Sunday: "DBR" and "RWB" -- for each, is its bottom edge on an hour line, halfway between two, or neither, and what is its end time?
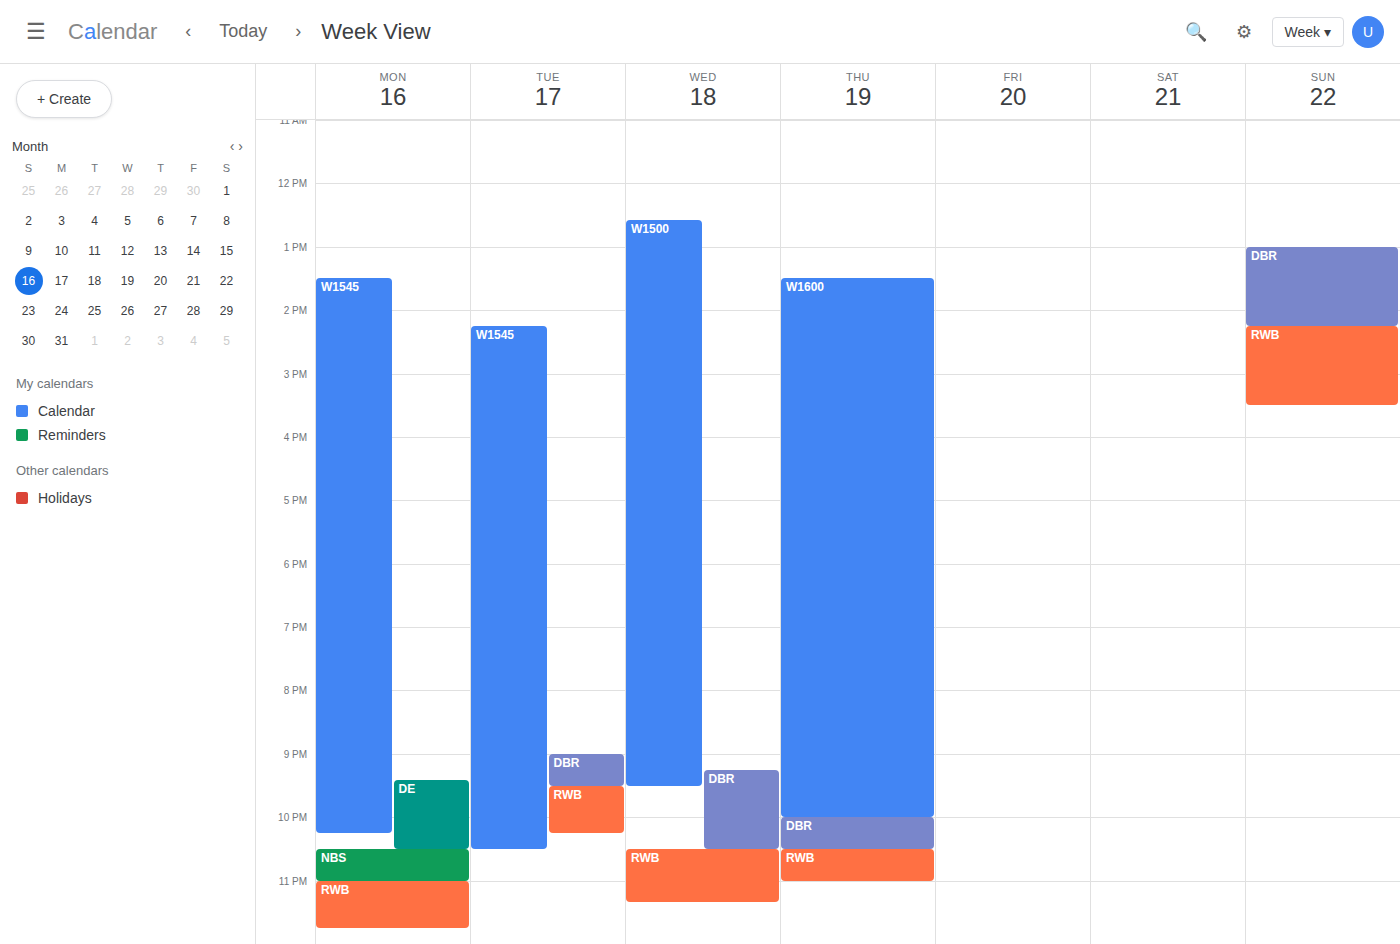
"DBR": 2:15 PM, neither: a quarter of the way from the 2 PM line to the 3 PM line. "RWB": 3:30 PM, halfway between the 3 PM and 4 PM lines.